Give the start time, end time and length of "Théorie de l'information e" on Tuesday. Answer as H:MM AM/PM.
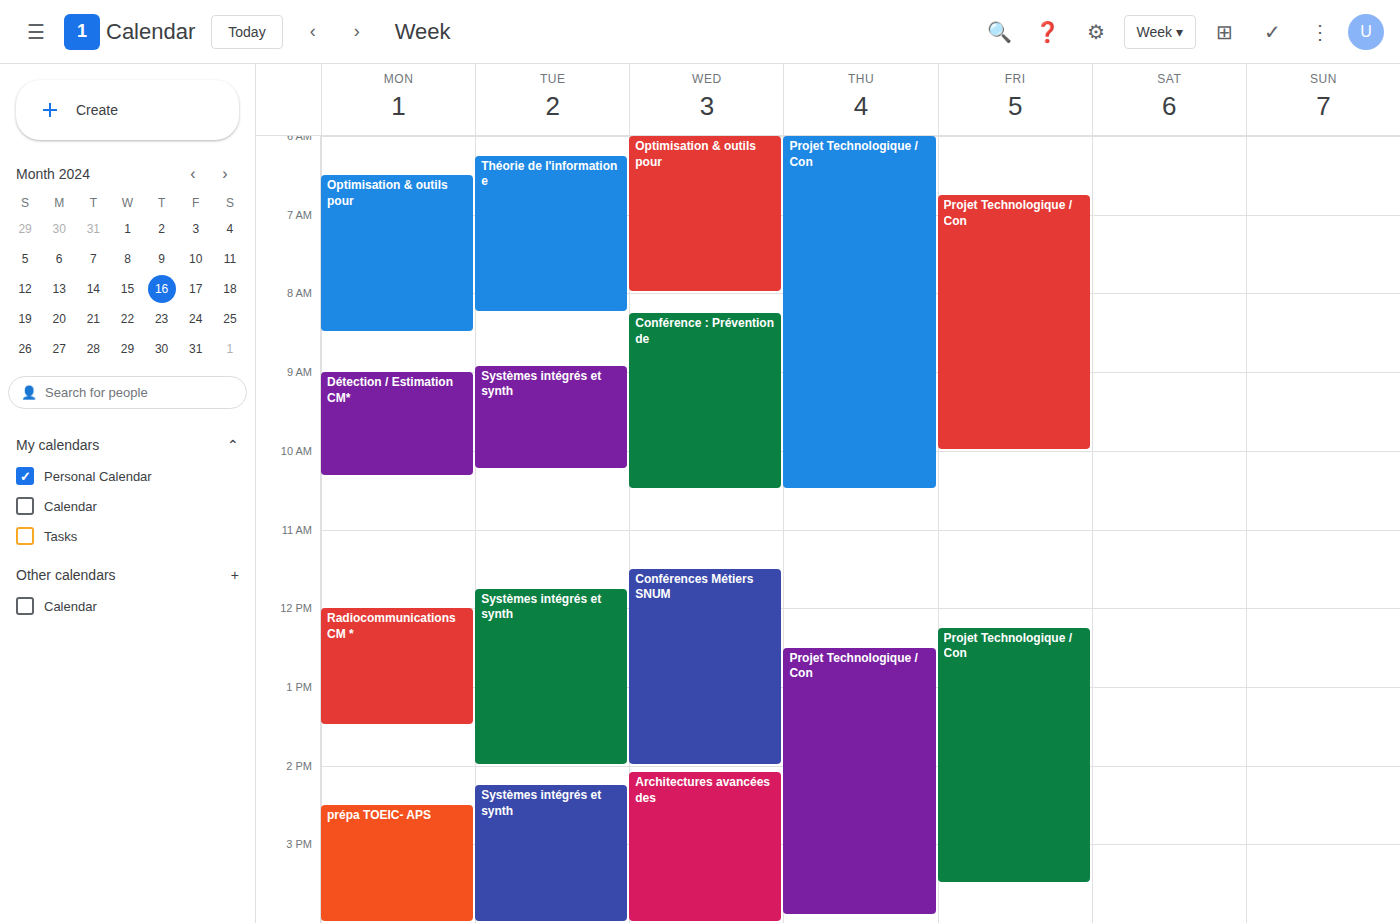
6:15 AM to 8:15 AM, 2 hours